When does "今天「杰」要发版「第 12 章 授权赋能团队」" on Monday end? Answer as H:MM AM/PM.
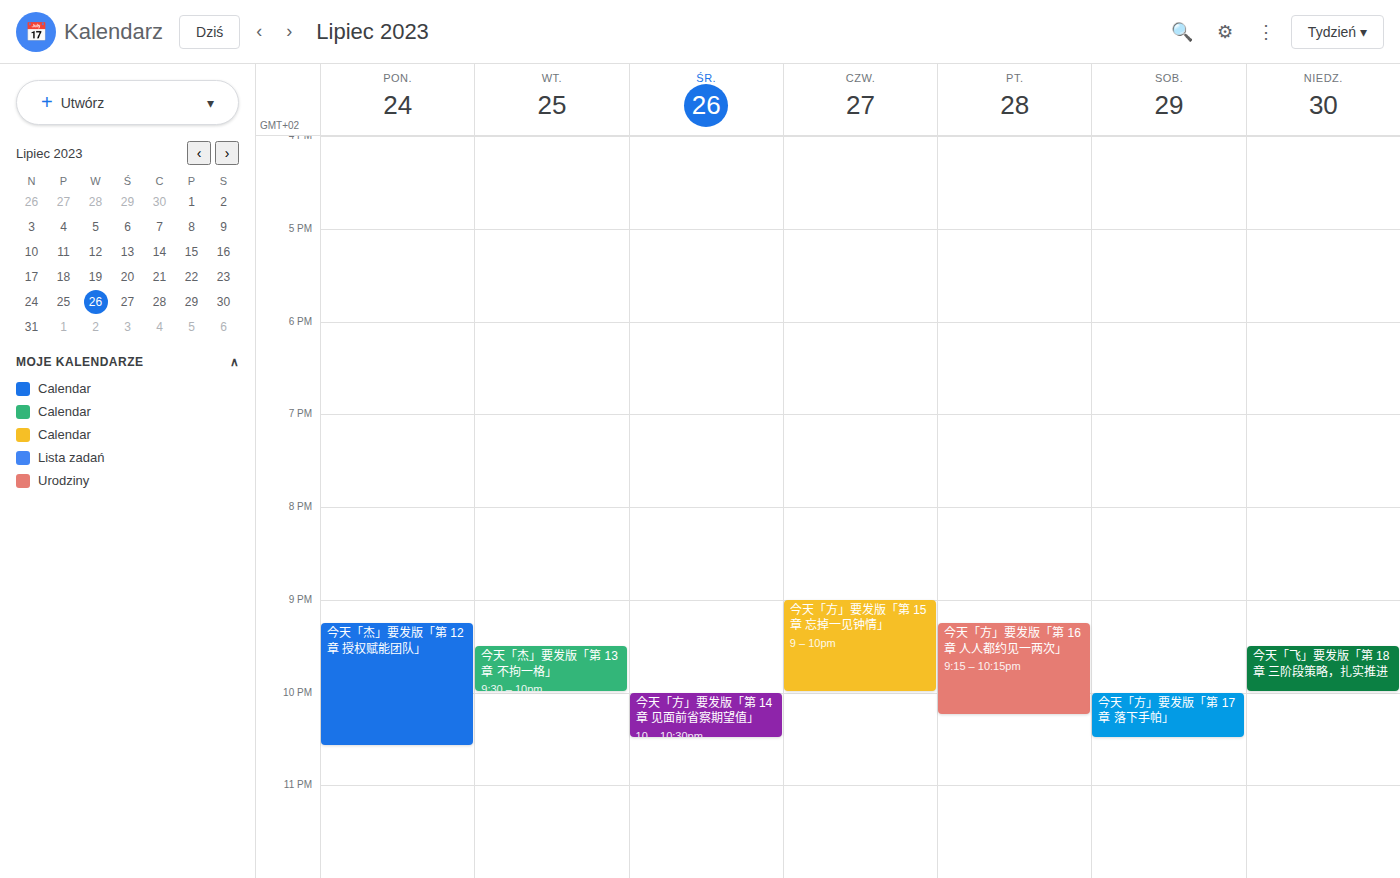
10:35 PM